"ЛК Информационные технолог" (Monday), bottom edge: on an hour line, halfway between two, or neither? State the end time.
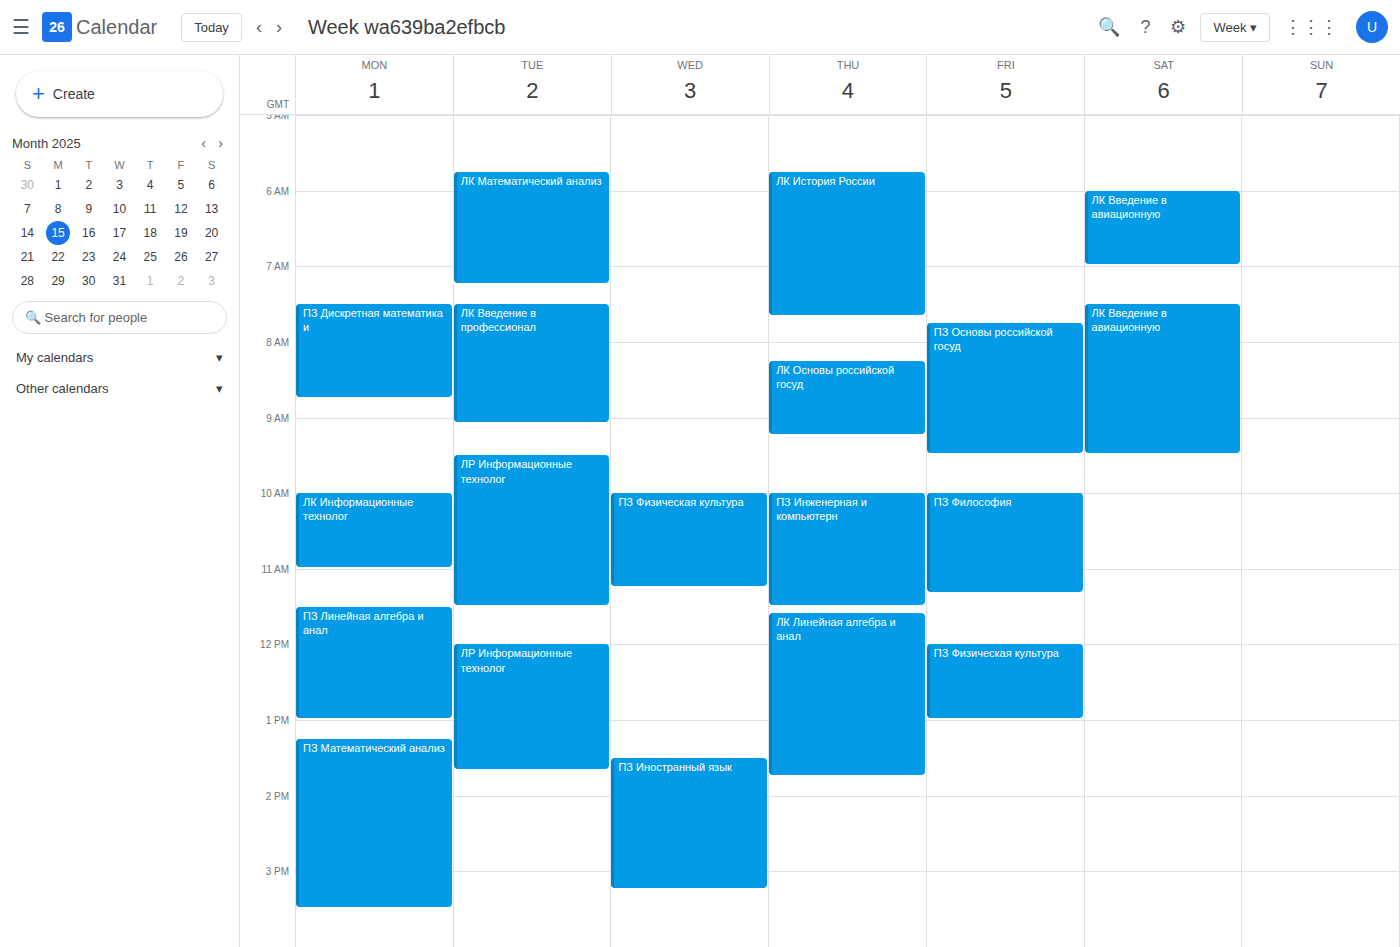
11:00 -- exactly on the 11:00 line.